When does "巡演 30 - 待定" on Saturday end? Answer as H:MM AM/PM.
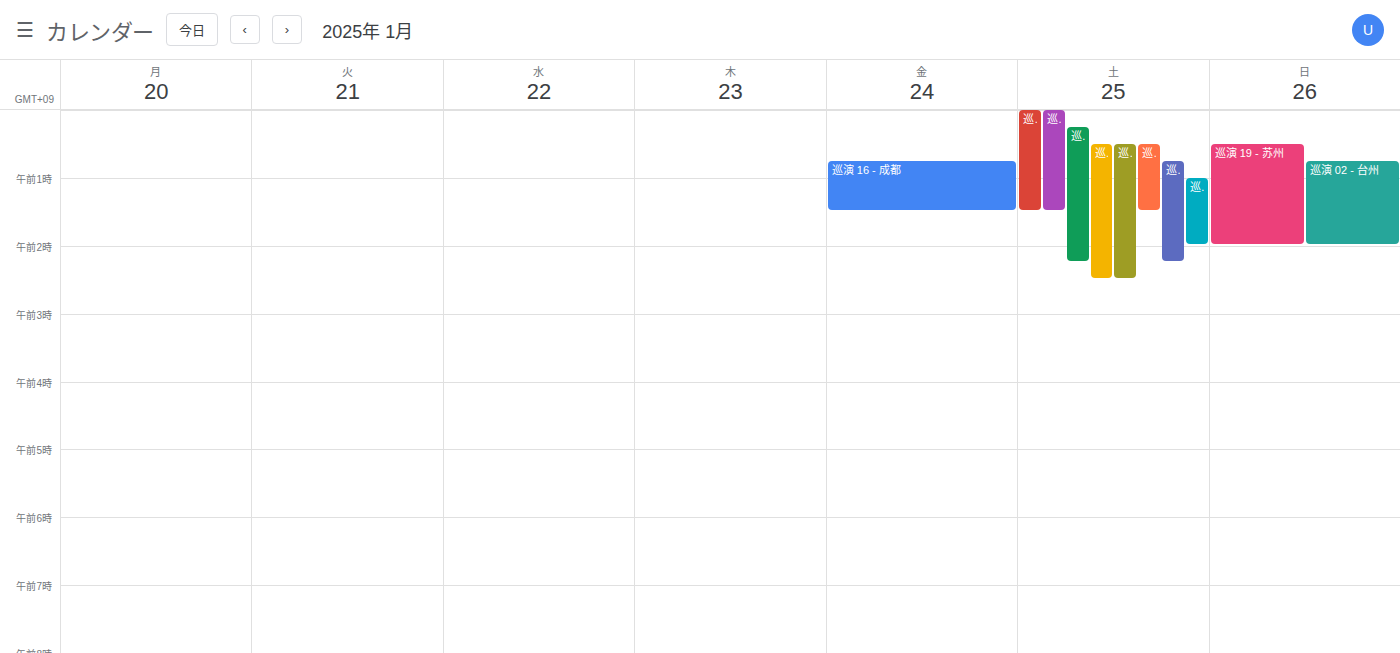
2:15 AM